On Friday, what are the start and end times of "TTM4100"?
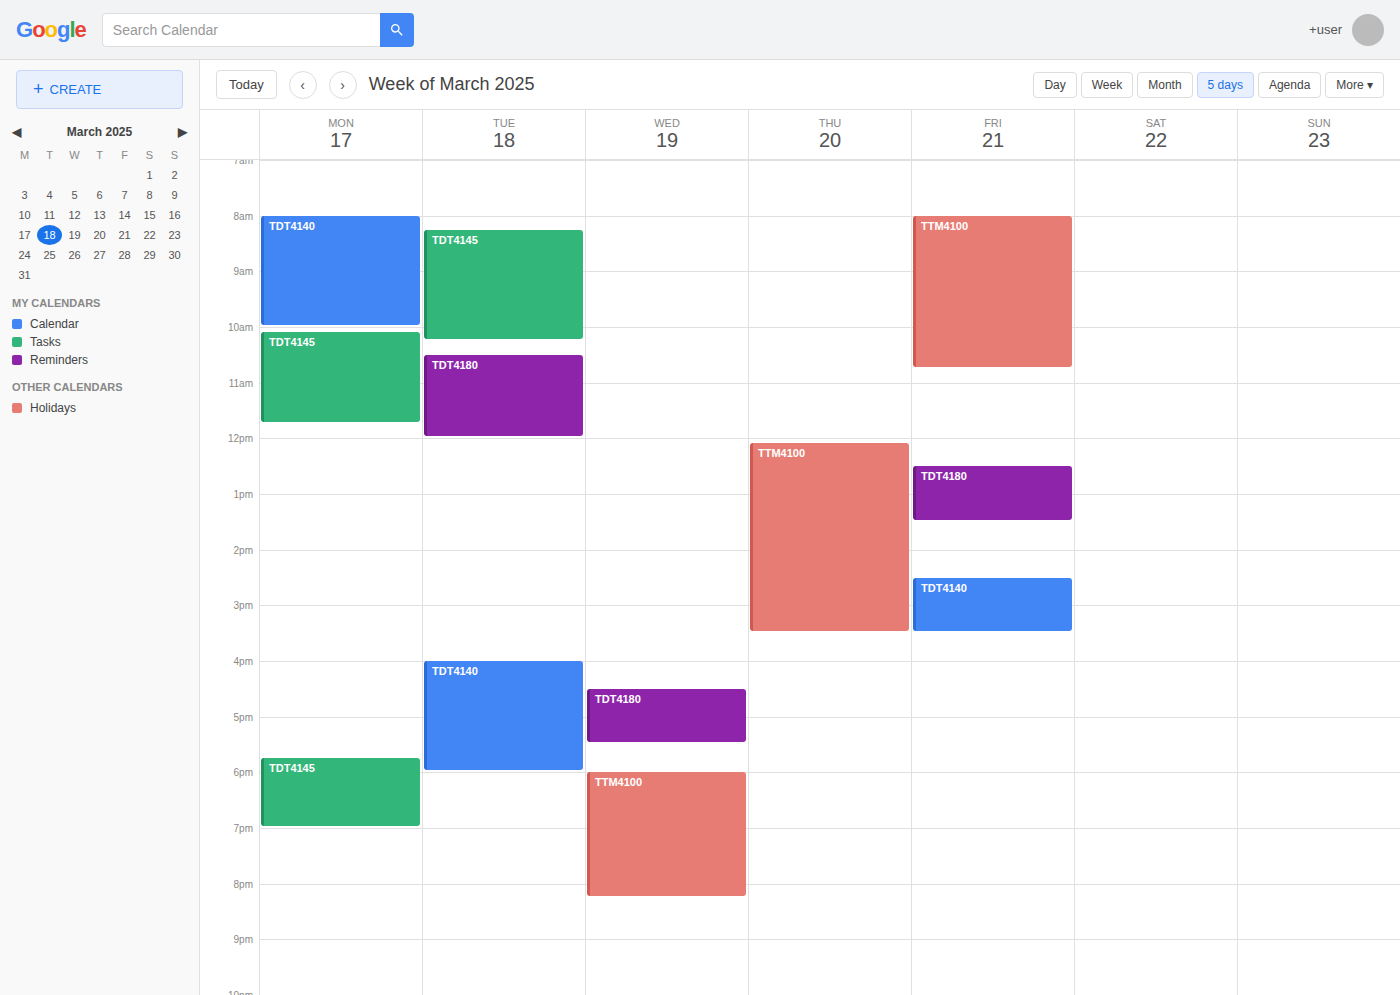
8:00 AM to 10:45 AM